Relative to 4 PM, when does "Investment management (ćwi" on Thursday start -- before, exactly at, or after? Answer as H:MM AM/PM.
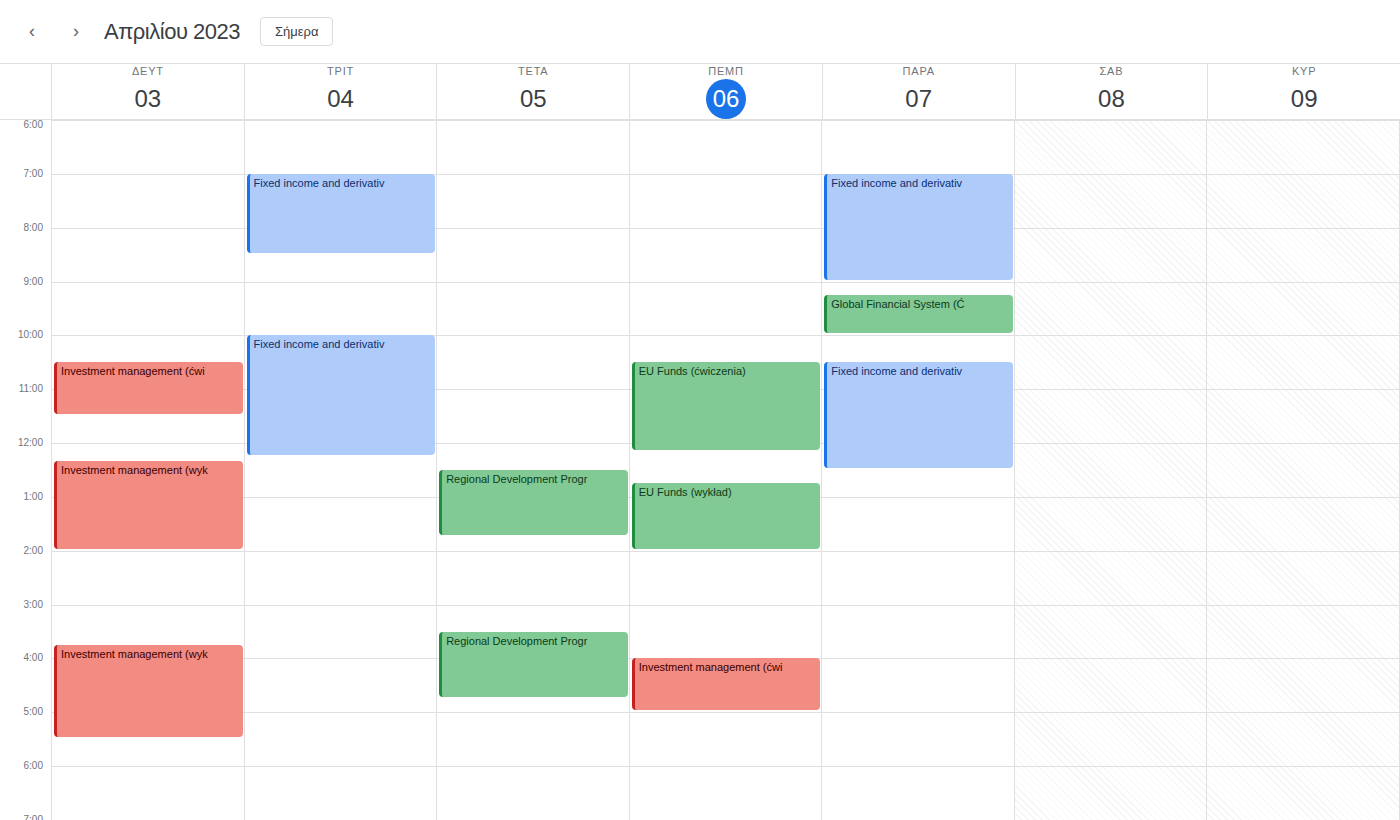
4:00 PM -- exactly at 4 PM, on the 4 PM line.